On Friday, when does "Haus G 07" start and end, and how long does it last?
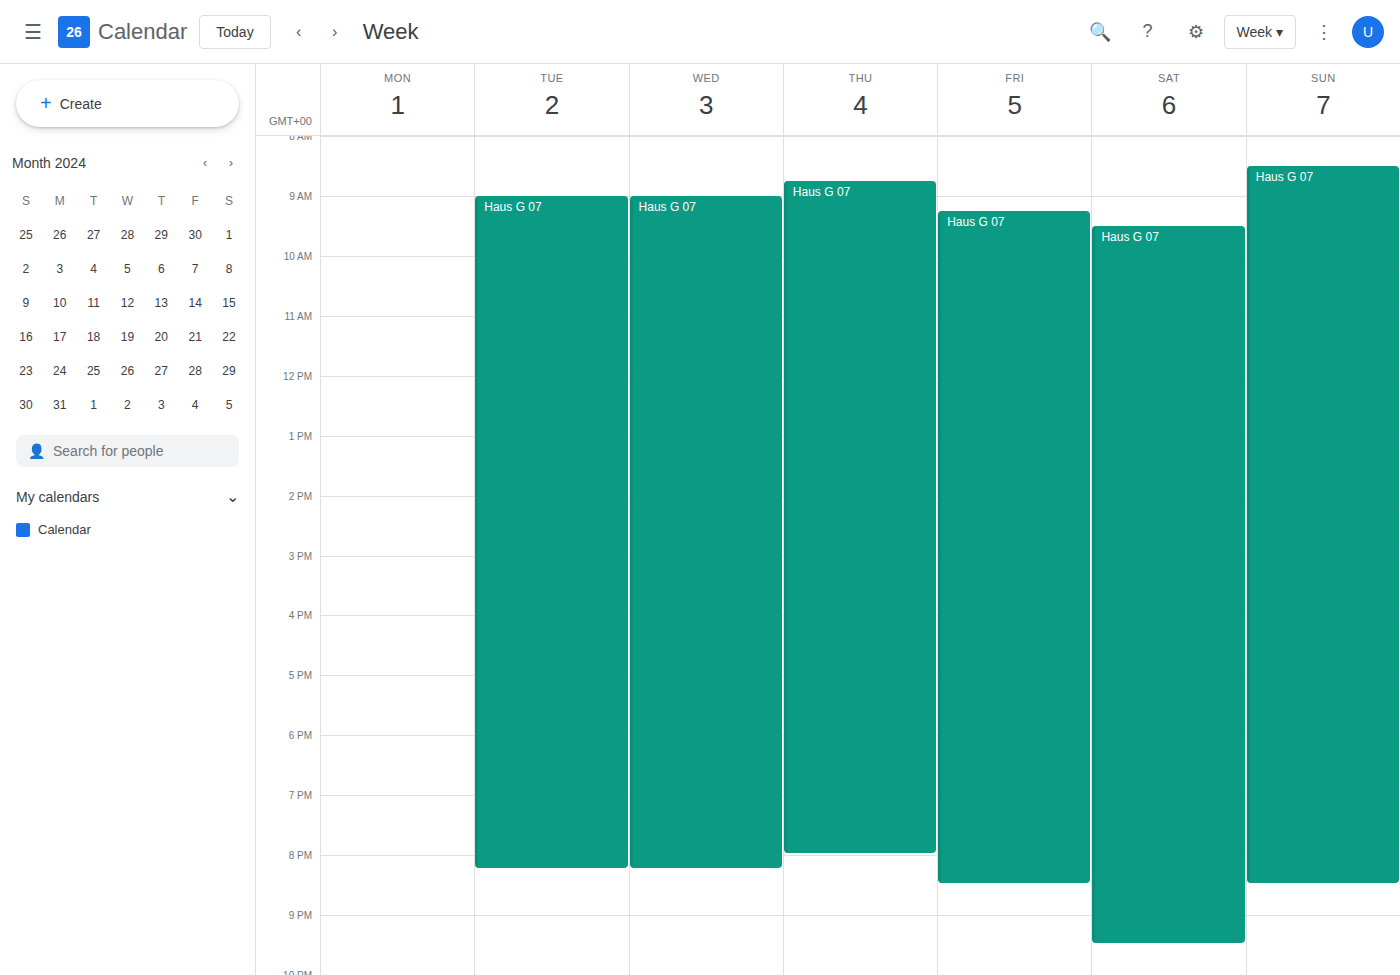
9:15 AM to 8:30 PM, 11 hours 15 minutes